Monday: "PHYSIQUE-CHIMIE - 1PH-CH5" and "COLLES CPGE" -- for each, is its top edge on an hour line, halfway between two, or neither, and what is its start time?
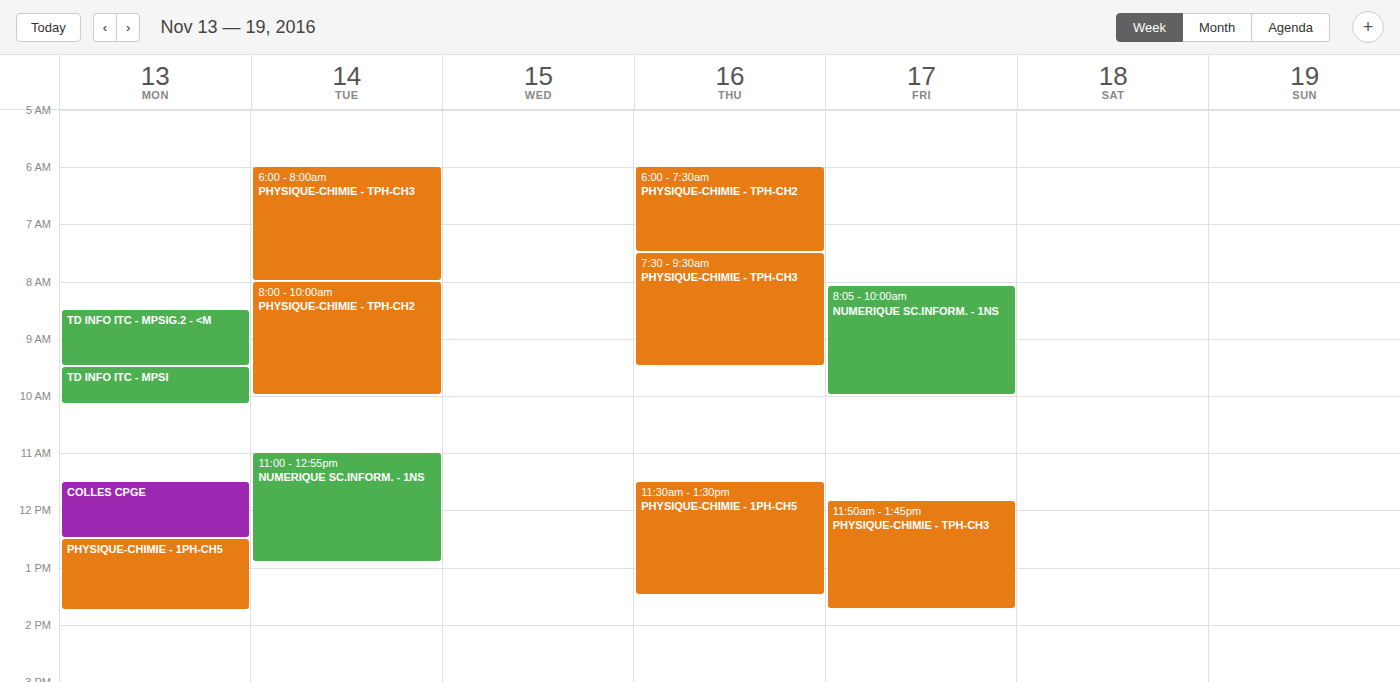
"PHYSIQUE-CHIMIE - 1PH-CH5": 12:30 PM, halfway between the 12 PM and 1 PM lines. "COLLES CPGE": 11:30 AM, halfway between the 11 AM and 12 PM lines.